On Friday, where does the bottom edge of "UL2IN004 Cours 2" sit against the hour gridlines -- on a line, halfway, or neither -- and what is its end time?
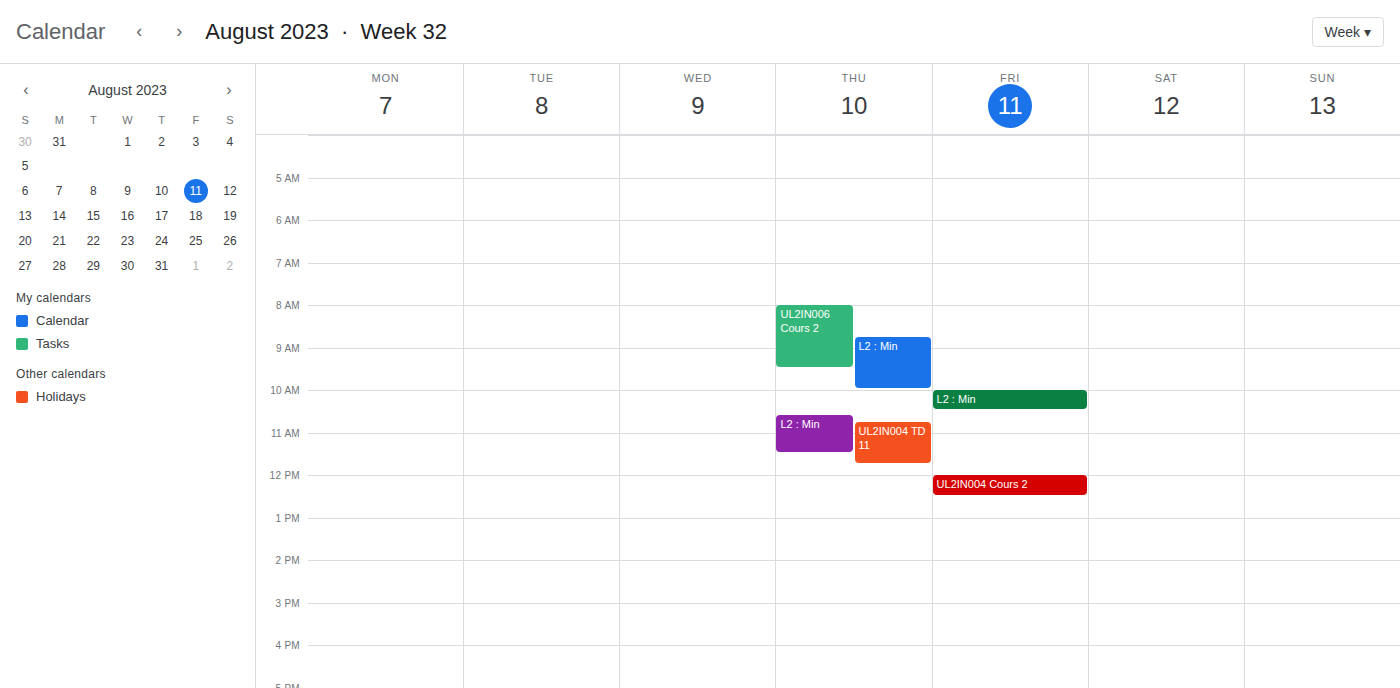
12:30 PM -- halfway between the 12 PM and 1 PM lines.